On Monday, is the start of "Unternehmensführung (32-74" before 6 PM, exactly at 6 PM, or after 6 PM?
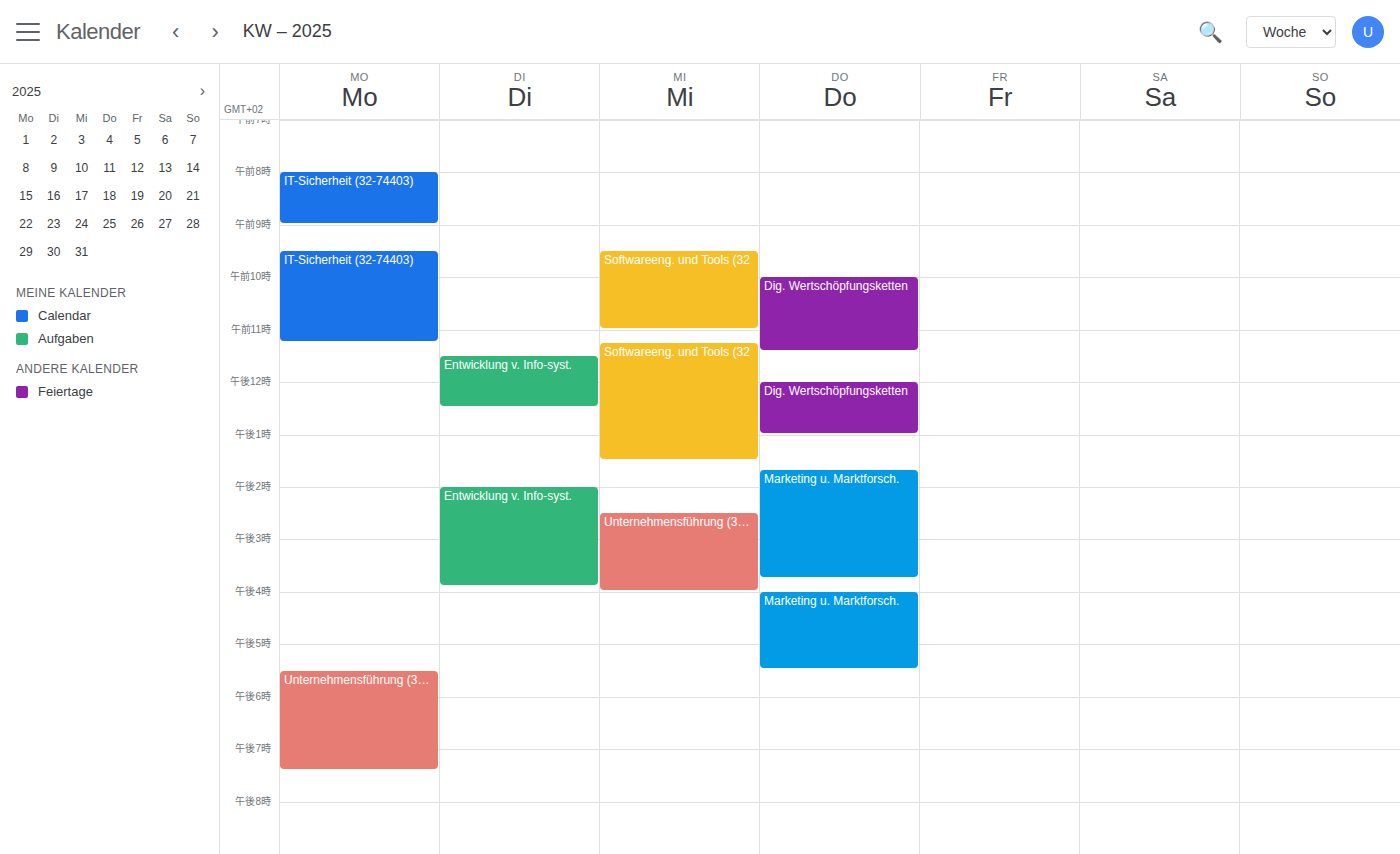
5:30 PM -- before 6 PM, 30 minutes above the 6 PM line.